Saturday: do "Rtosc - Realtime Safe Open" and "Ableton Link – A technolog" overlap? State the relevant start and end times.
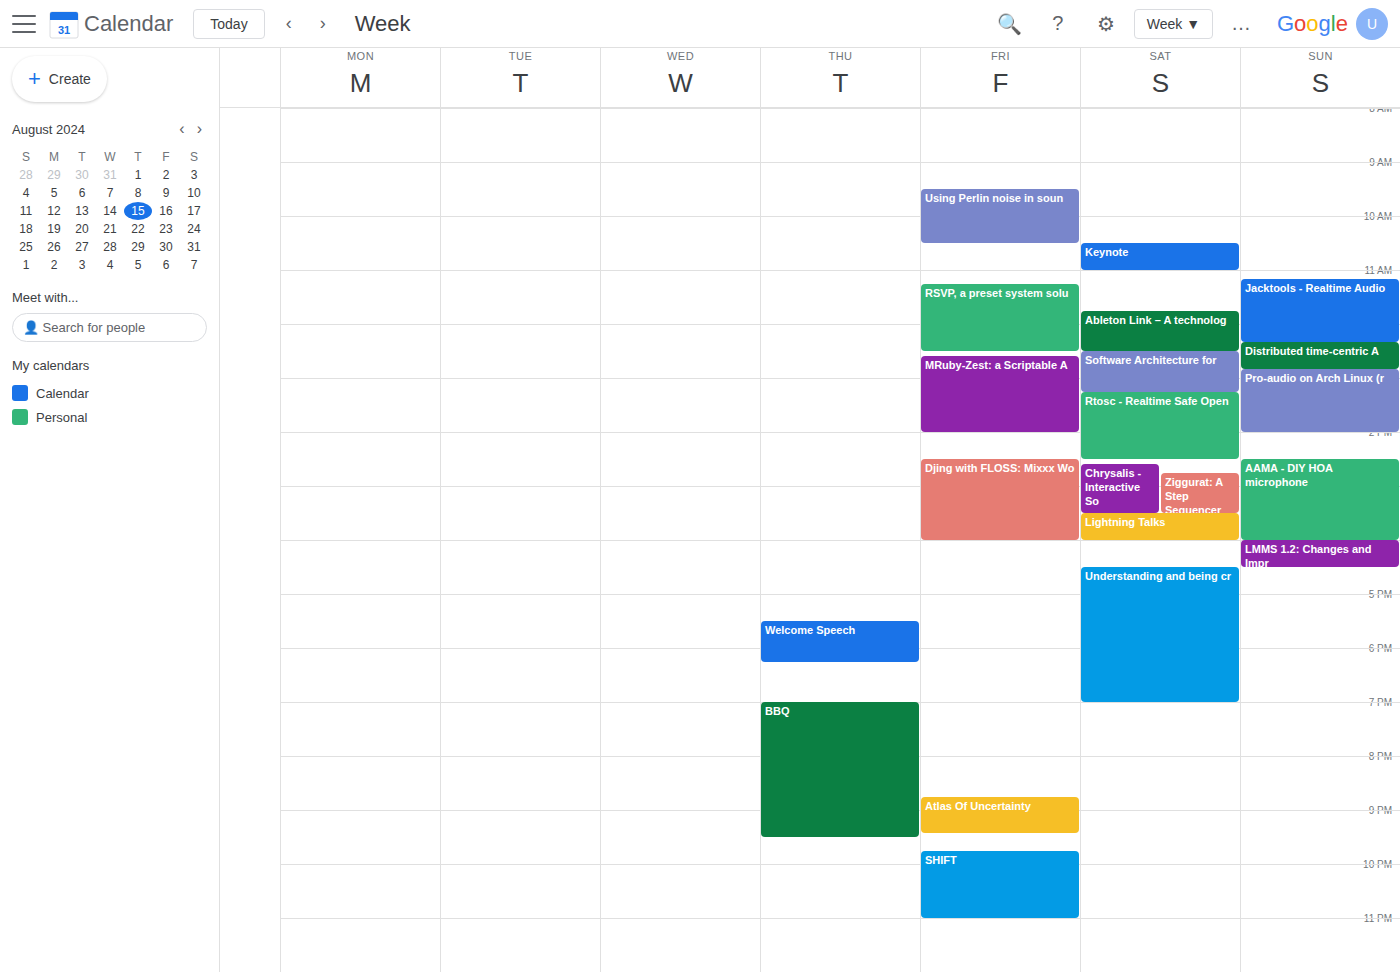
"Ableton Link – A technolog" ends at 12:30 PM and "Rtosc - Realtime Safe Open" starts at 1:15 PM -- no overlap.